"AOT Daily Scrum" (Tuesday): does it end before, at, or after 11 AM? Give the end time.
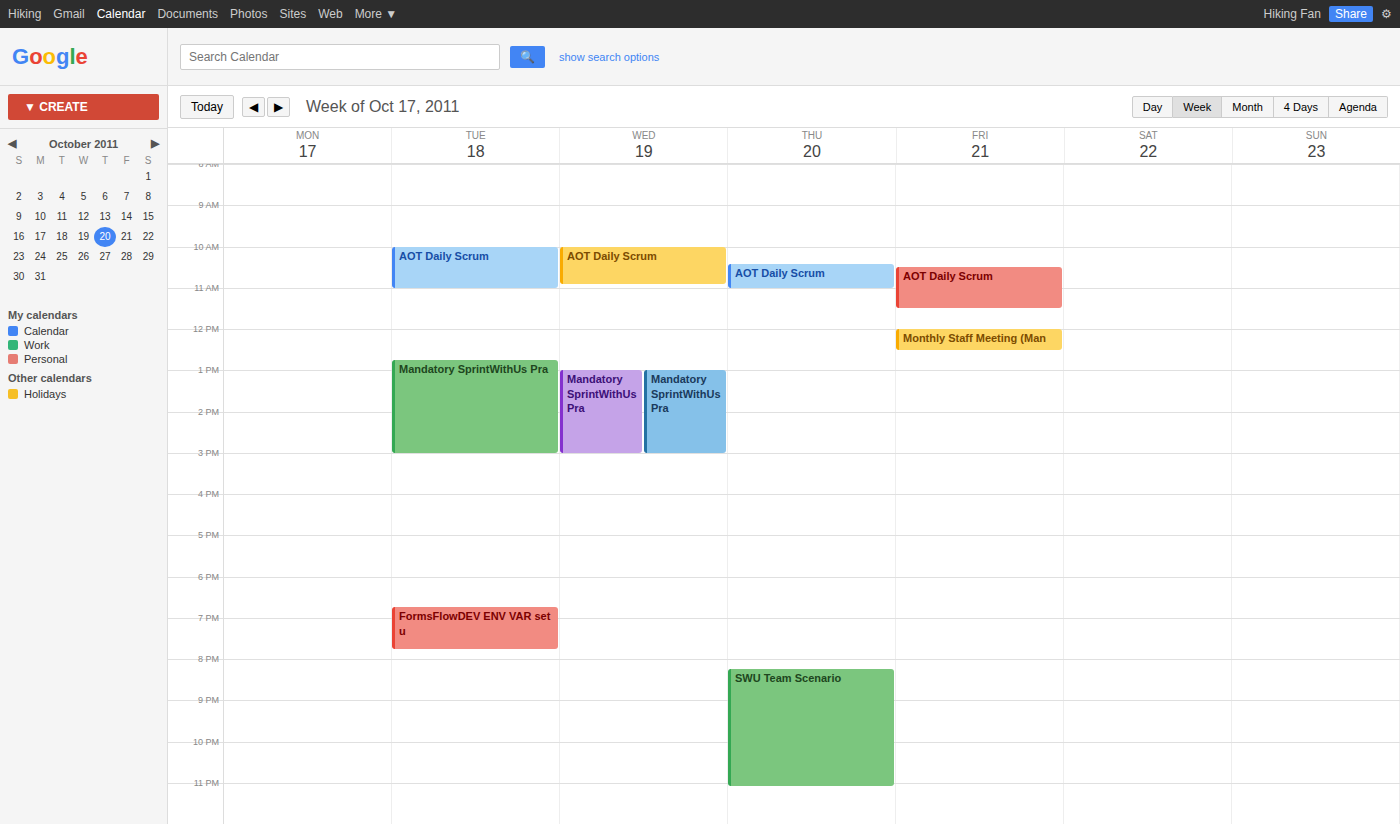
11:00 AM -- exactly at 11 AM, on the 11 AM line.